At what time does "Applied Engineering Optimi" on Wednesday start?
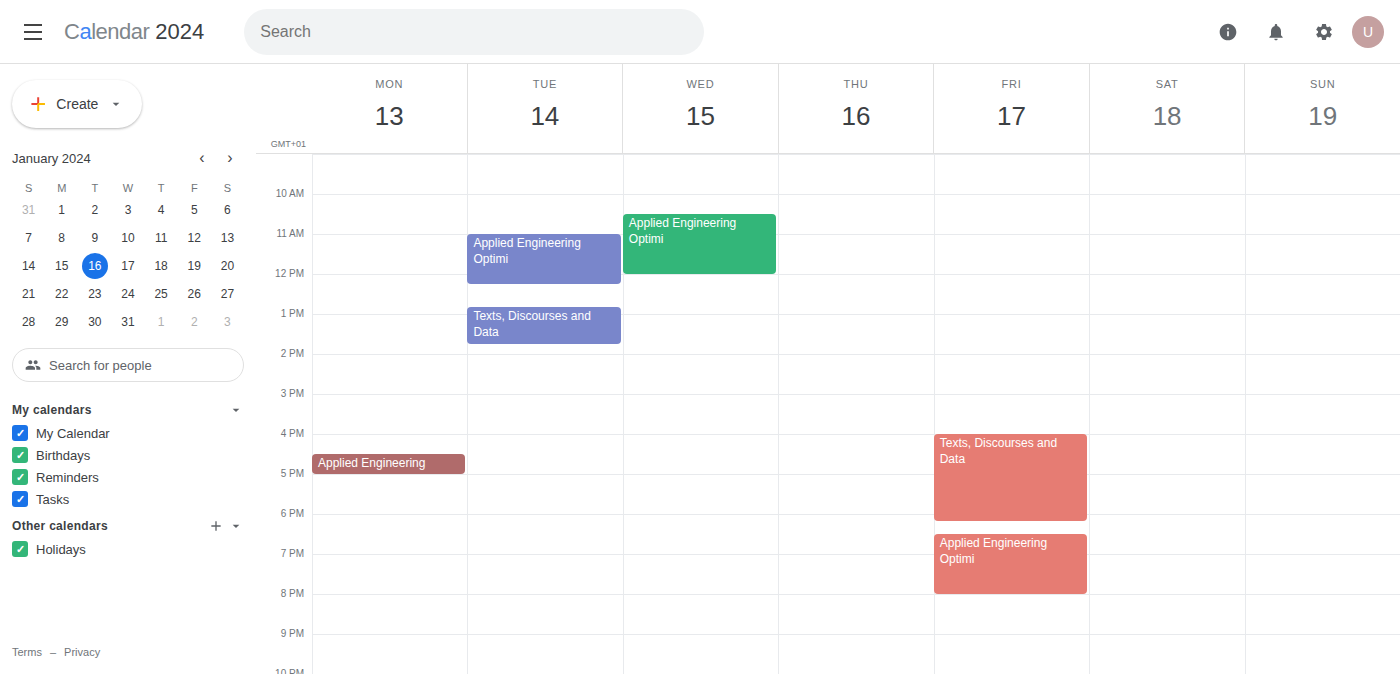
10:30 AM